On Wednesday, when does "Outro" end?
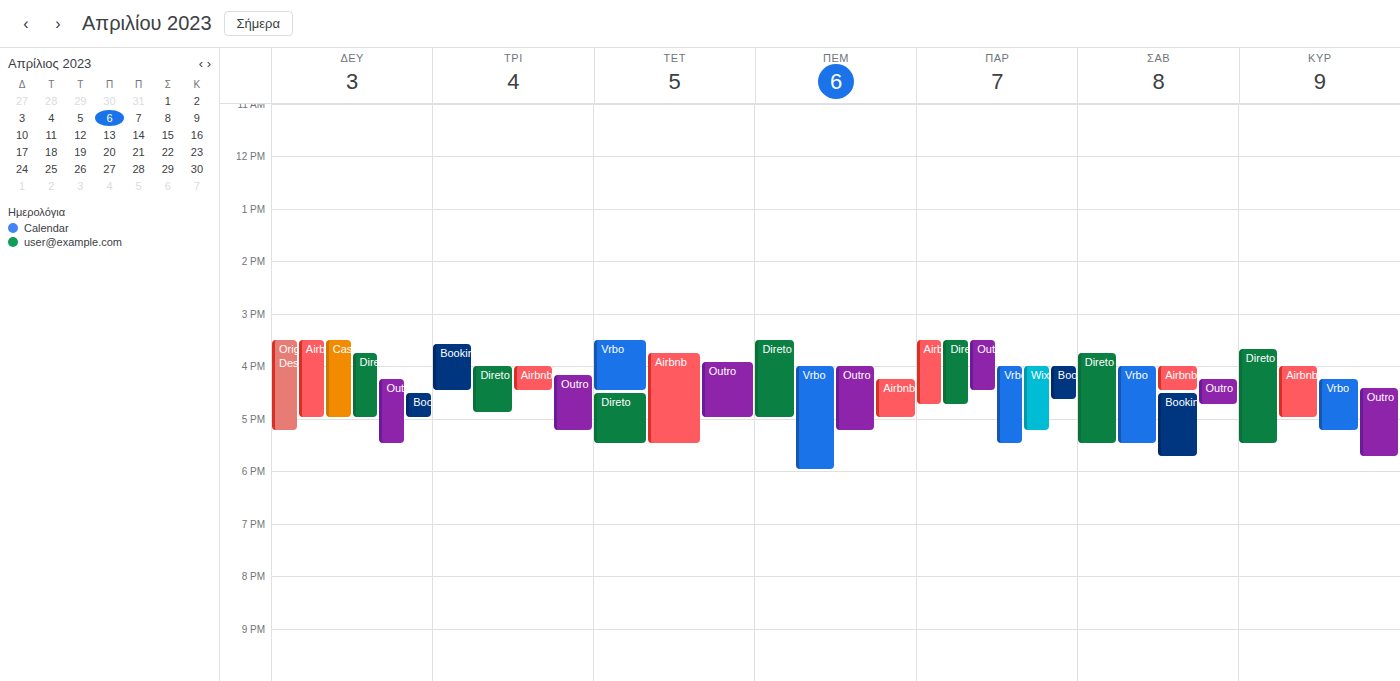
5:00 PM